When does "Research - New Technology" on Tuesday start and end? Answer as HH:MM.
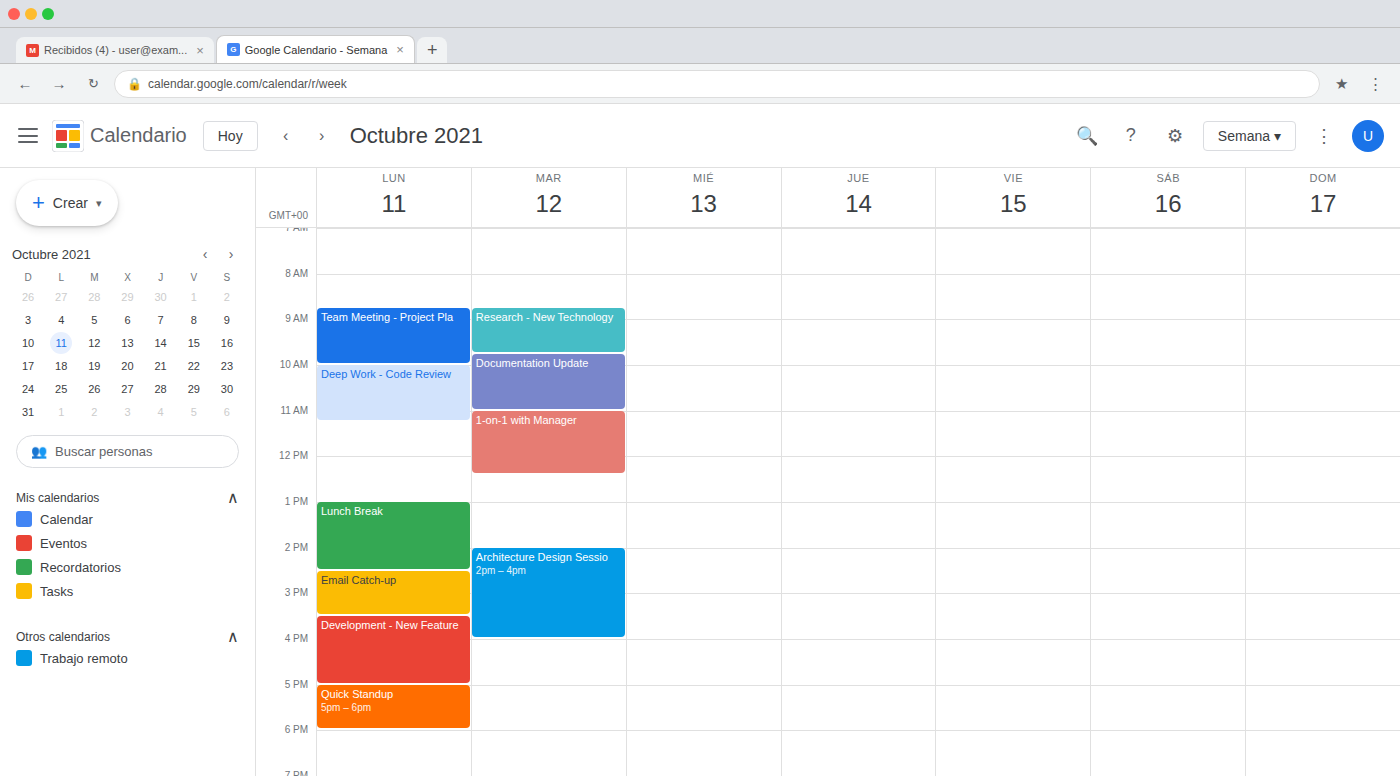
08:45 to 09:45